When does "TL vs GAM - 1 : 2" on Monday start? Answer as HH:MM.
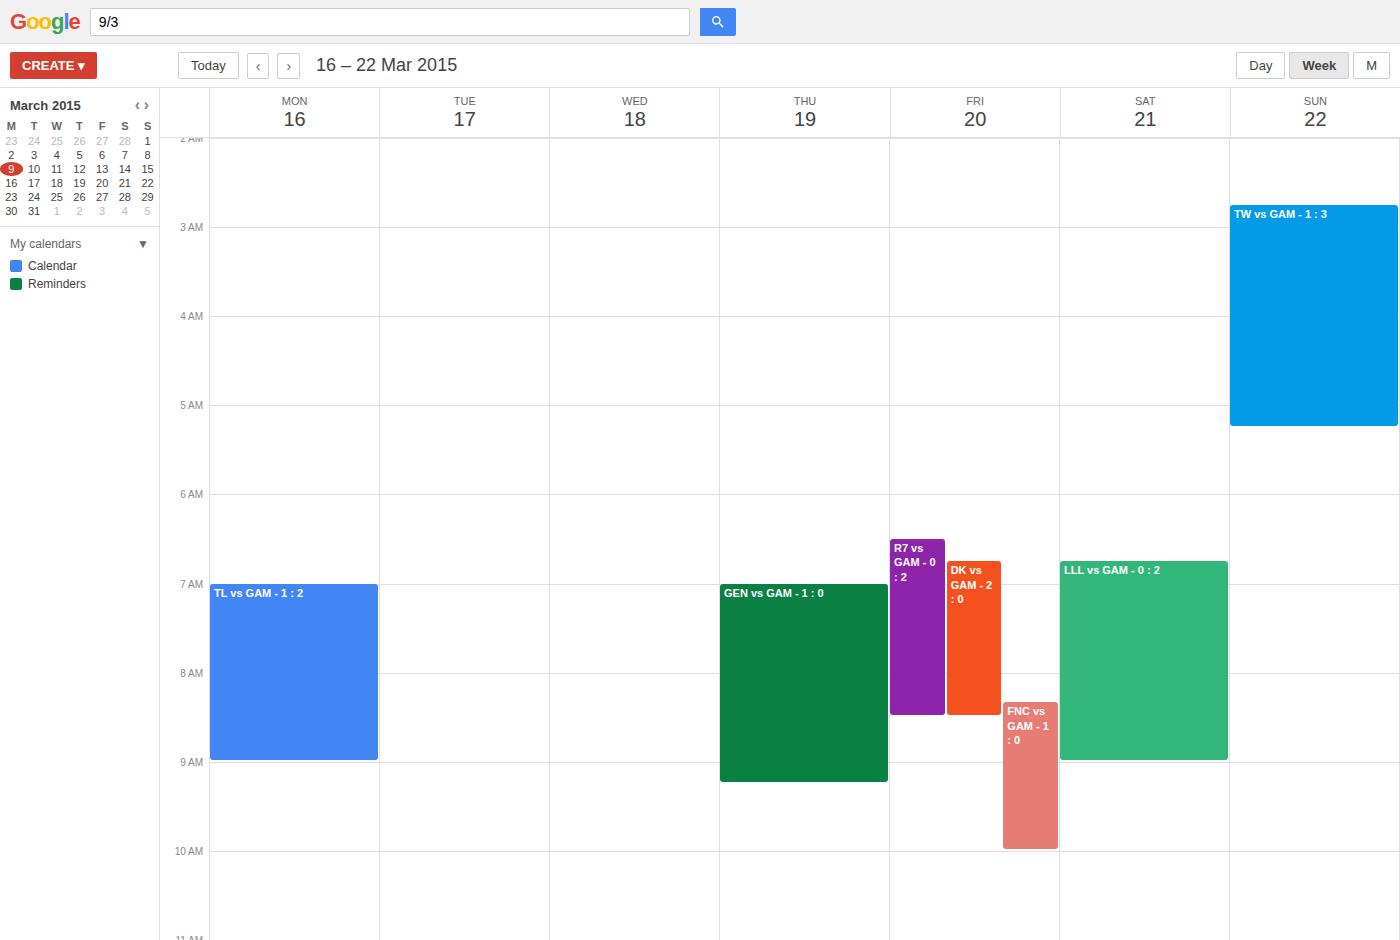
07:00